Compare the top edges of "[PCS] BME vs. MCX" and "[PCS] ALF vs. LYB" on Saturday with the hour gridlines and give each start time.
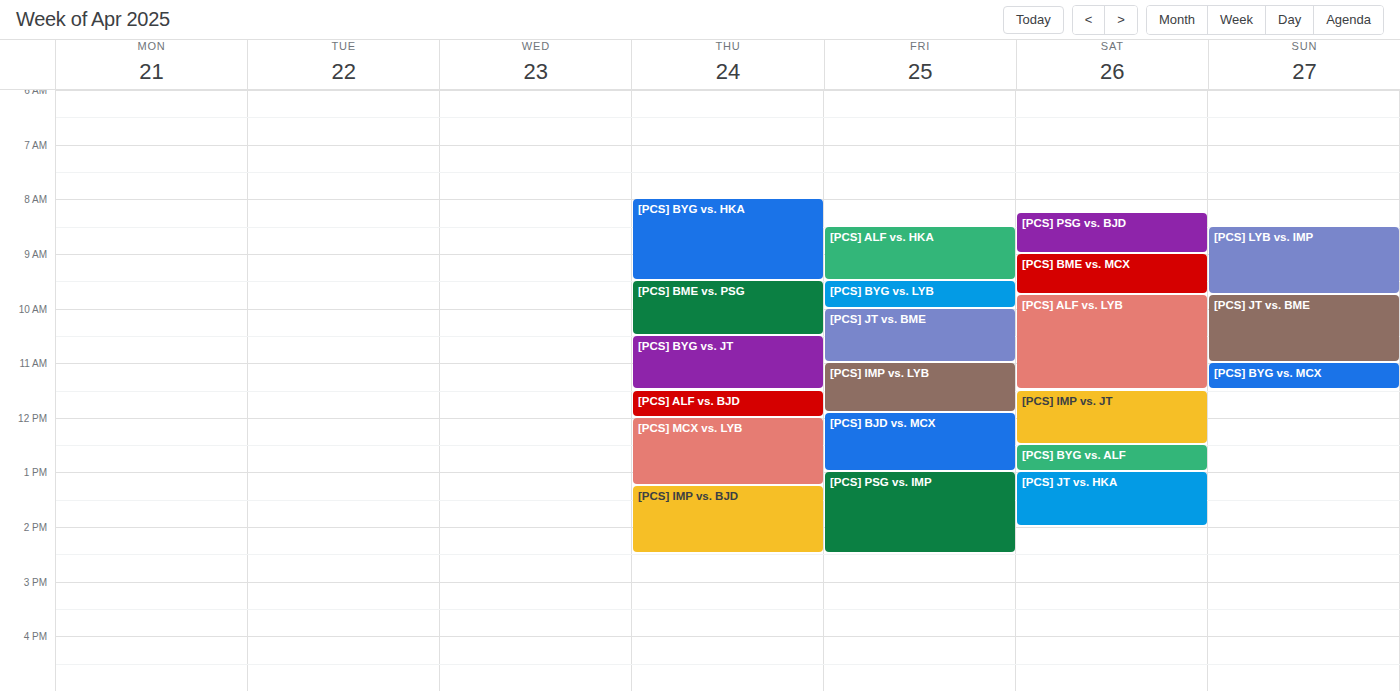
"[PCS] BME vs. MCX": 9:00 AM, exactly on the 9 AM line. "[PCS] ALF vs. LYB": 9:45 AM, neither: three quarters of the way from the 9 AM line to the 10 AM line.